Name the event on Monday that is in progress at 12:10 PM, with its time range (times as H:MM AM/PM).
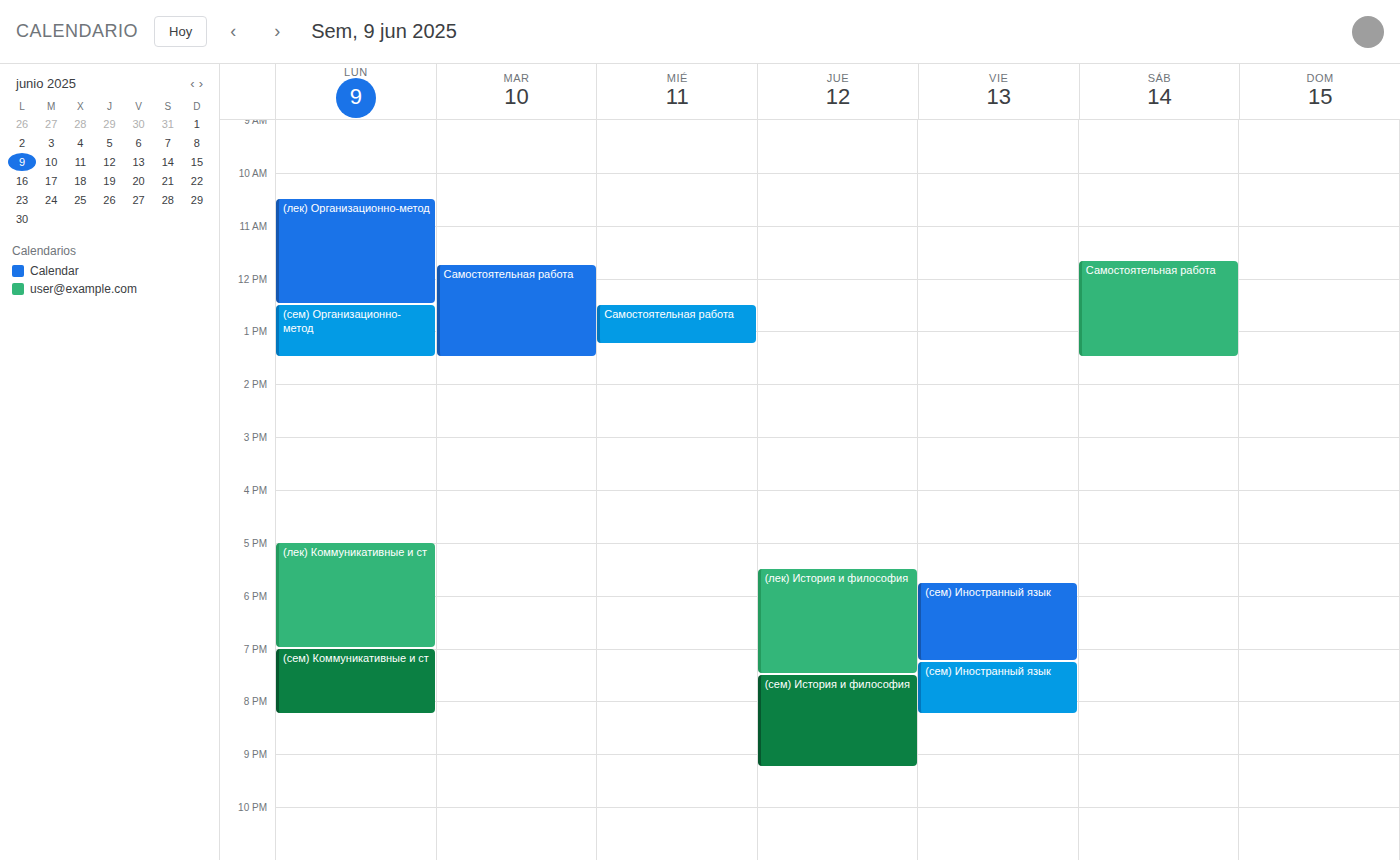
"(лек) Организационно-метод", 10:30 AM to 12:30 PM